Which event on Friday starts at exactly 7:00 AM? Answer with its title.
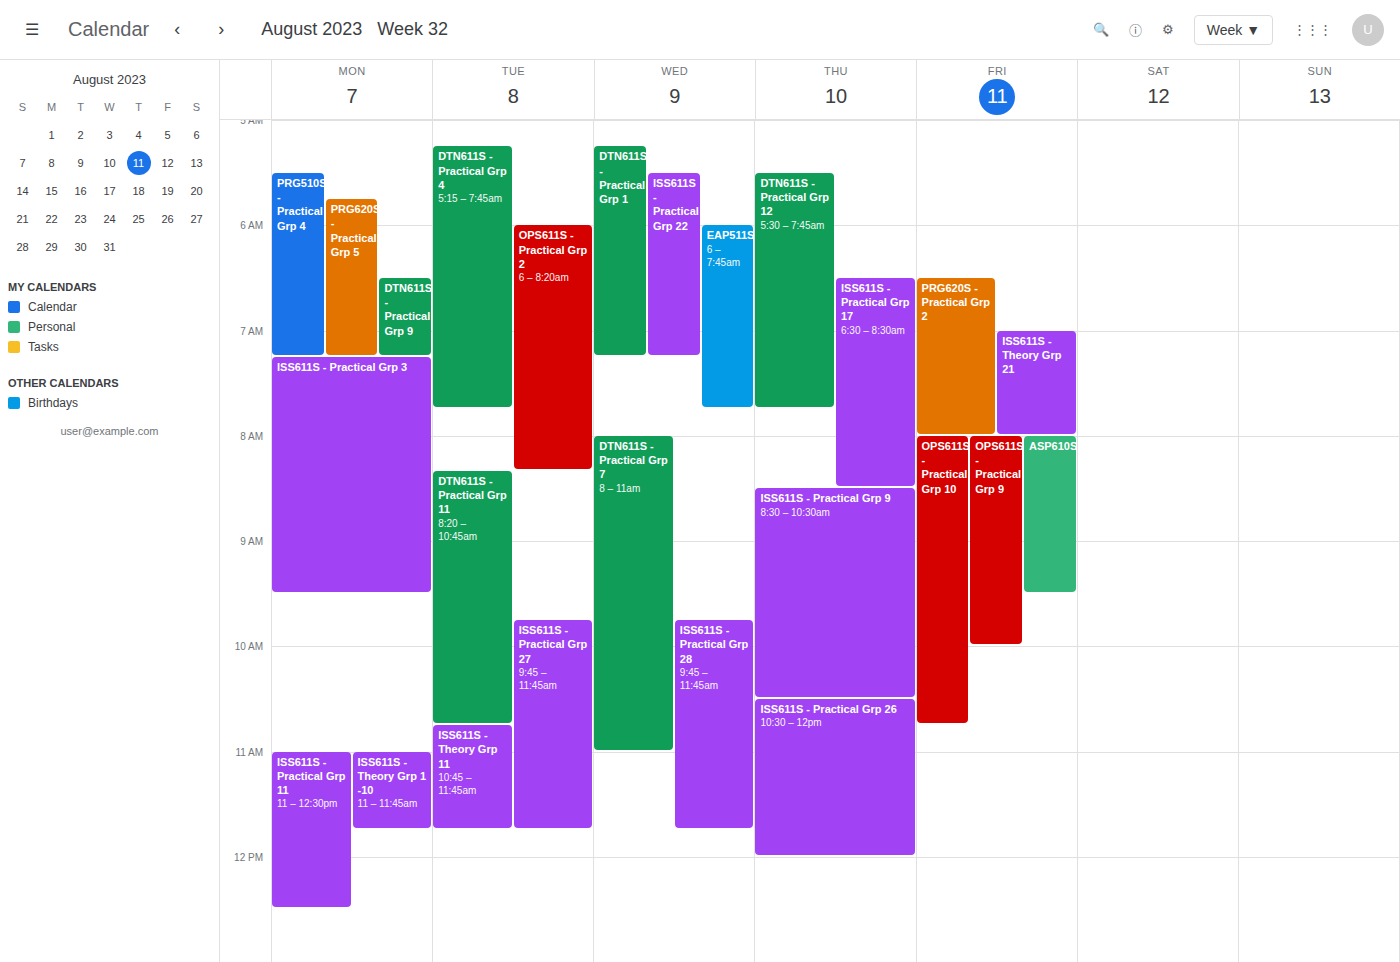
"ISS611S - Theory Grp 21"